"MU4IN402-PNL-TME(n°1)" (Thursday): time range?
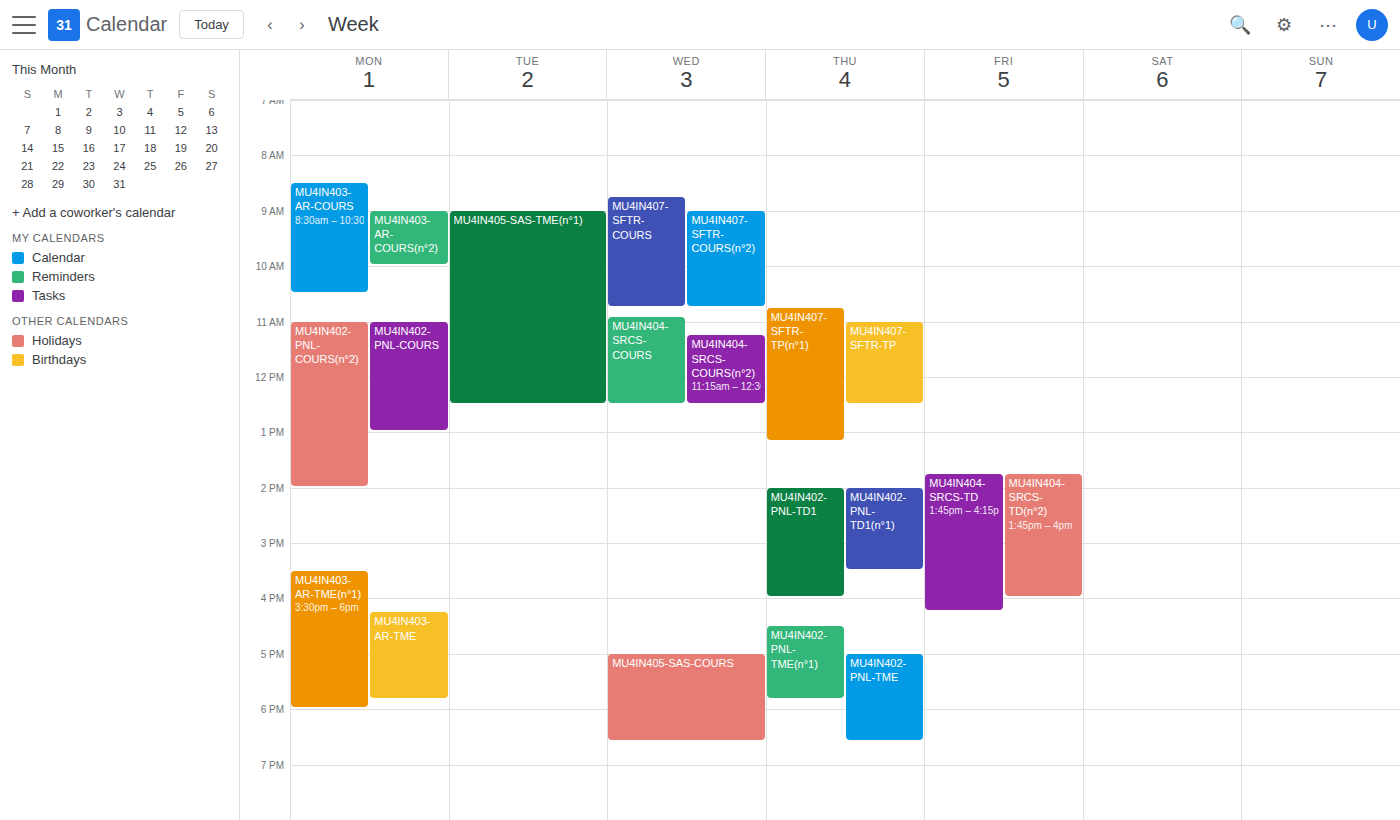
4:30 PM to 5:50 PM